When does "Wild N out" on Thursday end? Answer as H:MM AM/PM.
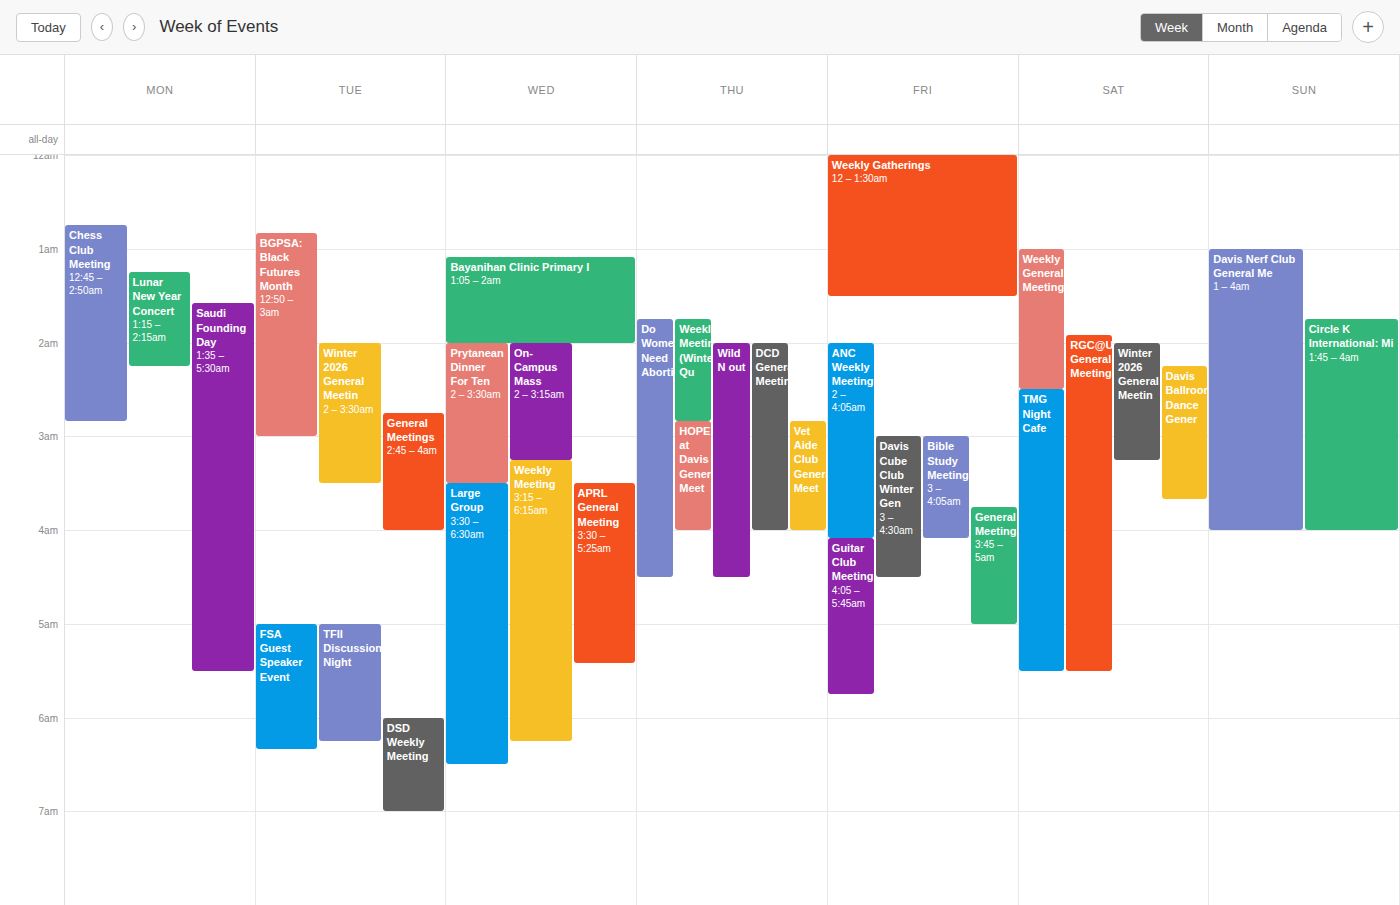
4:30 AM